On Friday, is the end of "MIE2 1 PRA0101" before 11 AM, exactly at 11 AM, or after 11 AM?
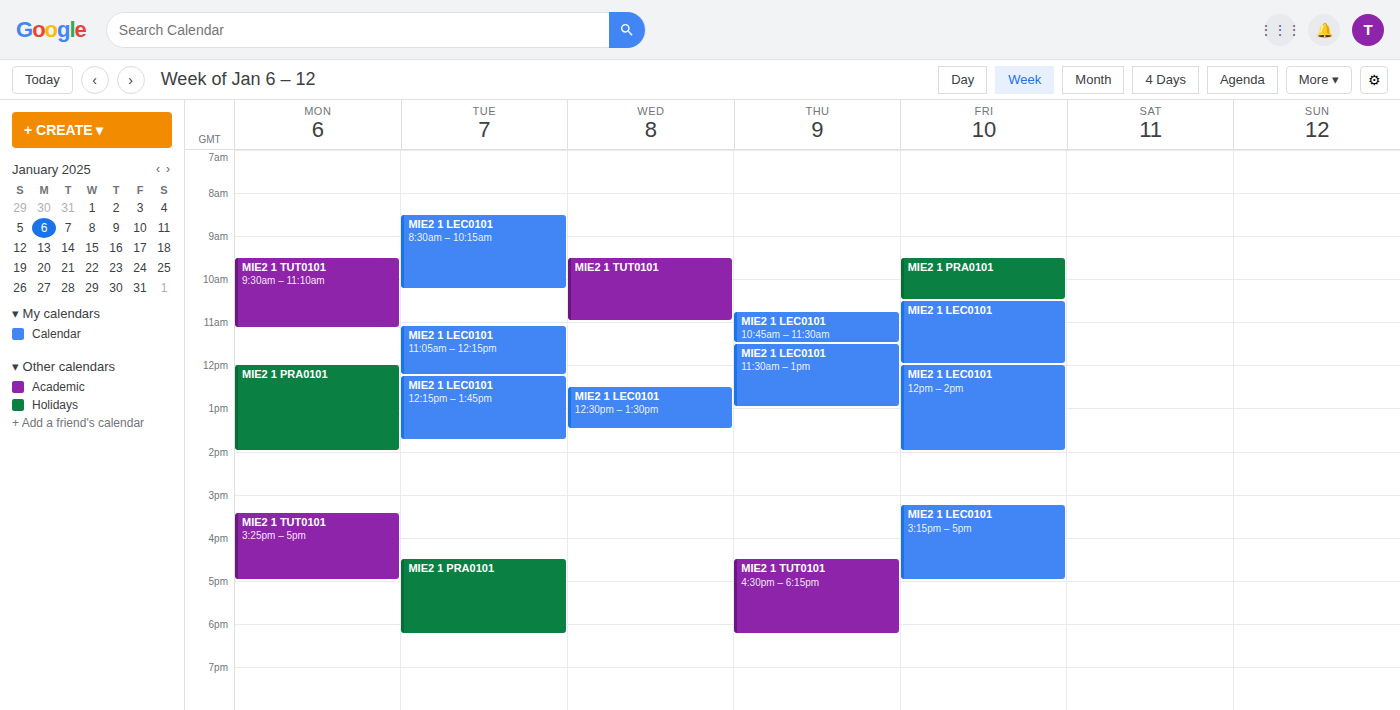
10:30 AM -- before 11 AM, 30 minutes above the 11 AM line.